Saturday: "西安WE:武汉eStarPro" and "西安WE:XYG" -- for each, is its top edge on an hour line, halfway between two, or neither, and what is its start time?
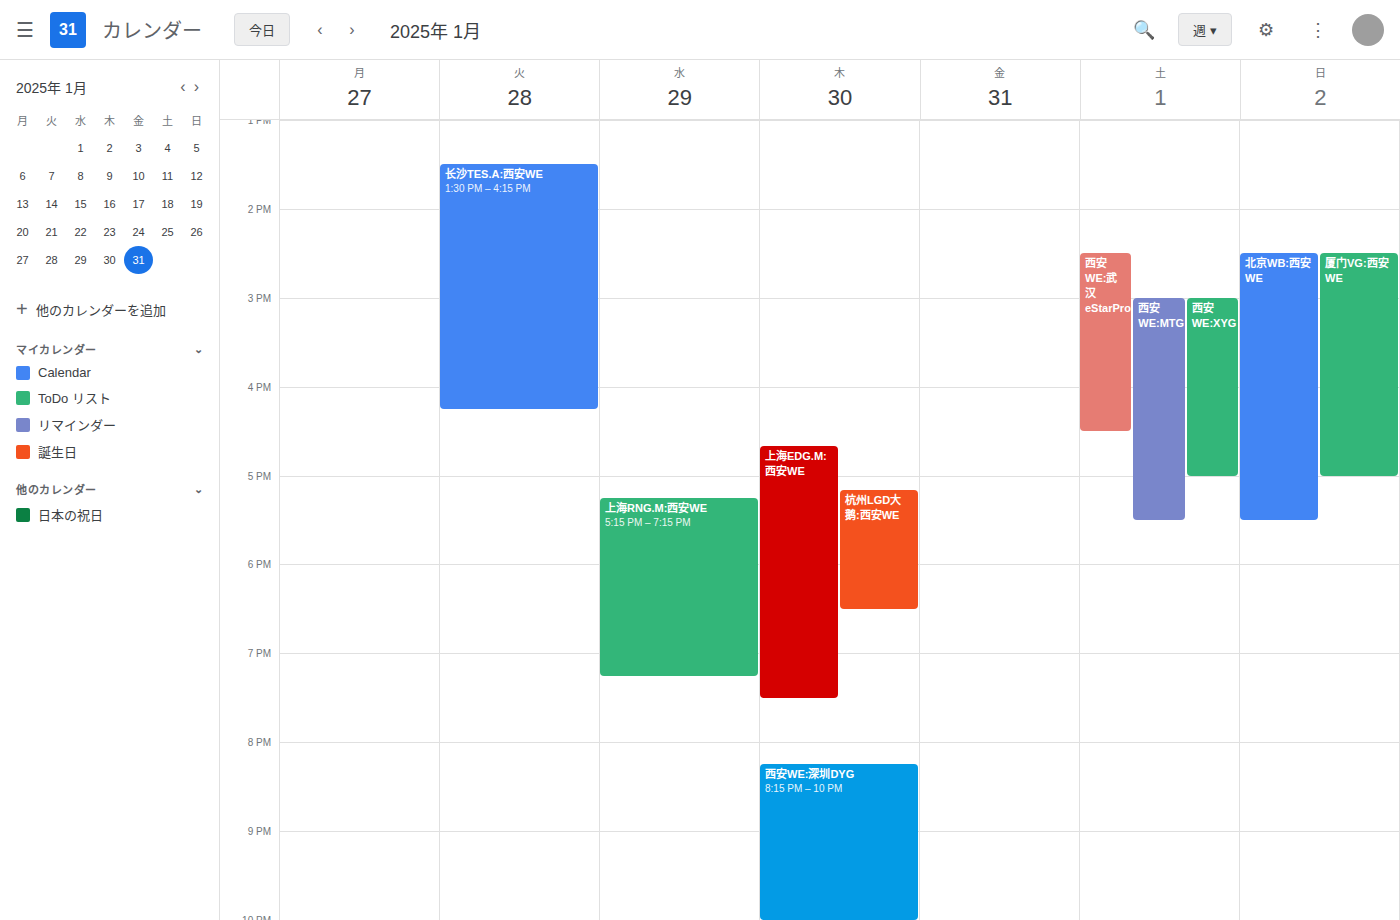
"西安WE:武汉eStarPro": 2:30 PM, halfway between the 2 PM and 3 PM lines. "西安WE:XYG": 3:00 PM, exactly on the 3 PM line.